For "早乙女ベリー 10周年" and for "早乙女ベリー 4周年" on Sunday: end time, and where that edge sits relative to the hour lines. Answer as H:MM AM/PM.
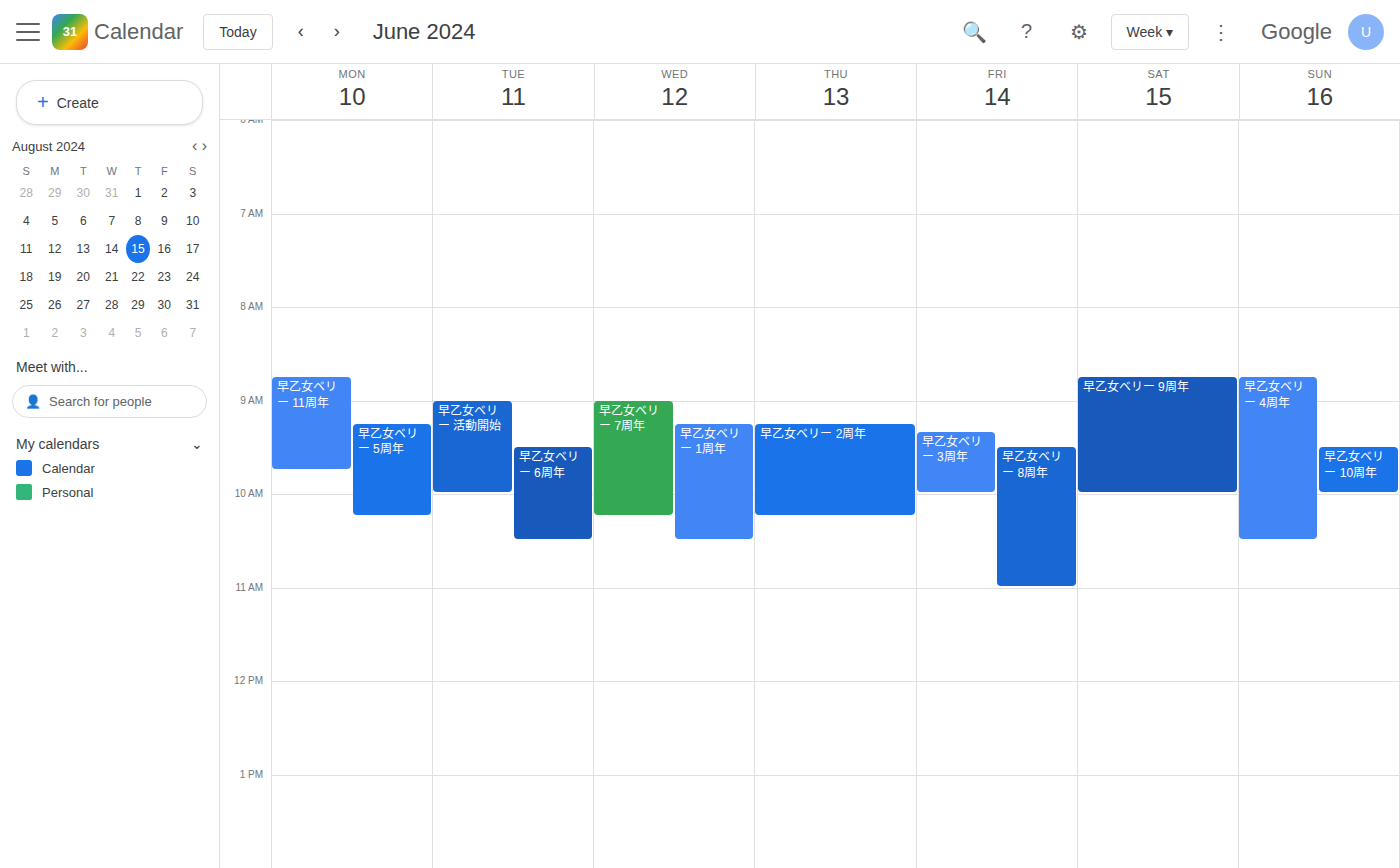
"早乙女ベリー 10周年": 10:00 AM, exactly on the 10 AM line. "早乙女ベリー 4周年": 10:30 AM, halfway between the 10 AM and 11 AM lines.